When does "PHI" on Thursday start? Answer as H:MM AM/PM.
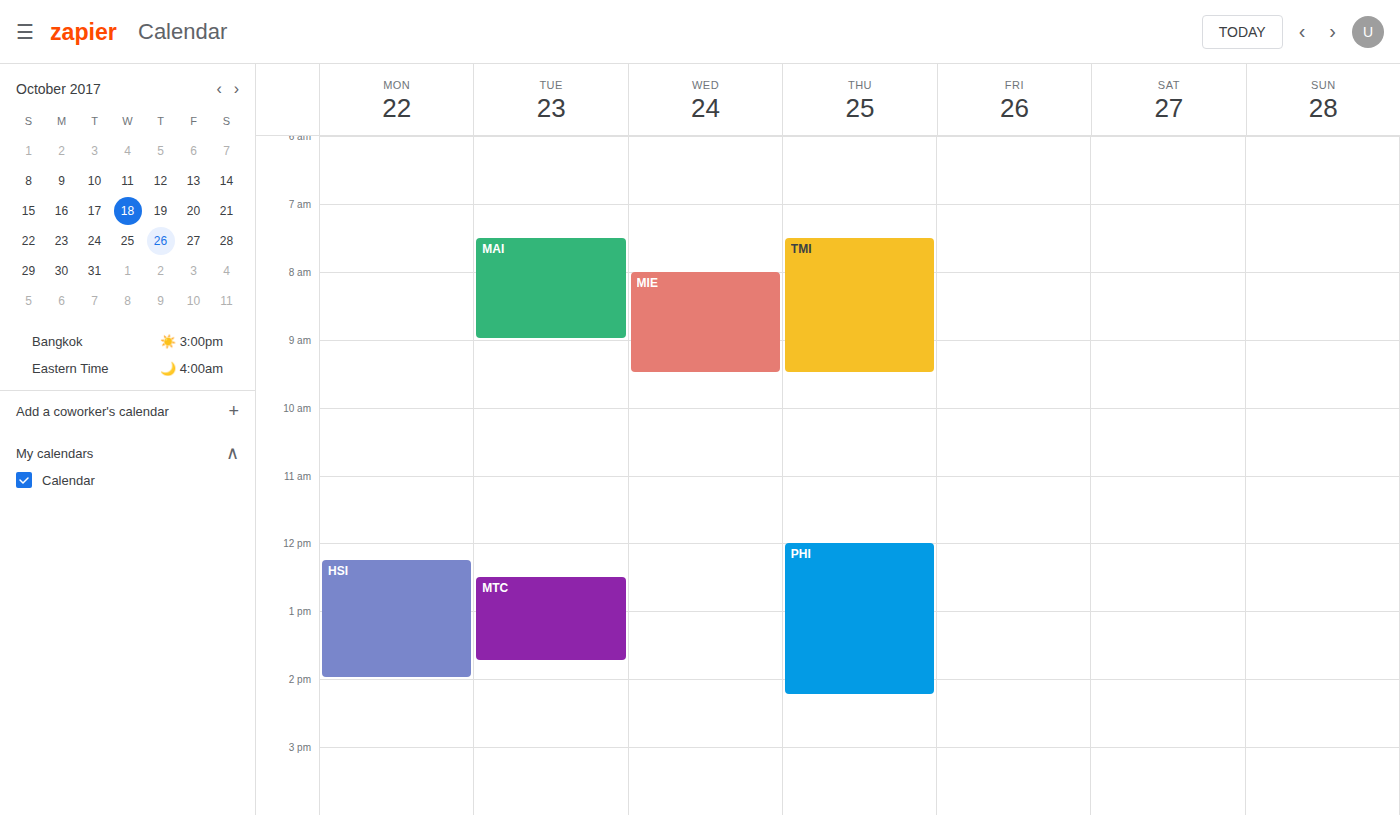
12:00 PM